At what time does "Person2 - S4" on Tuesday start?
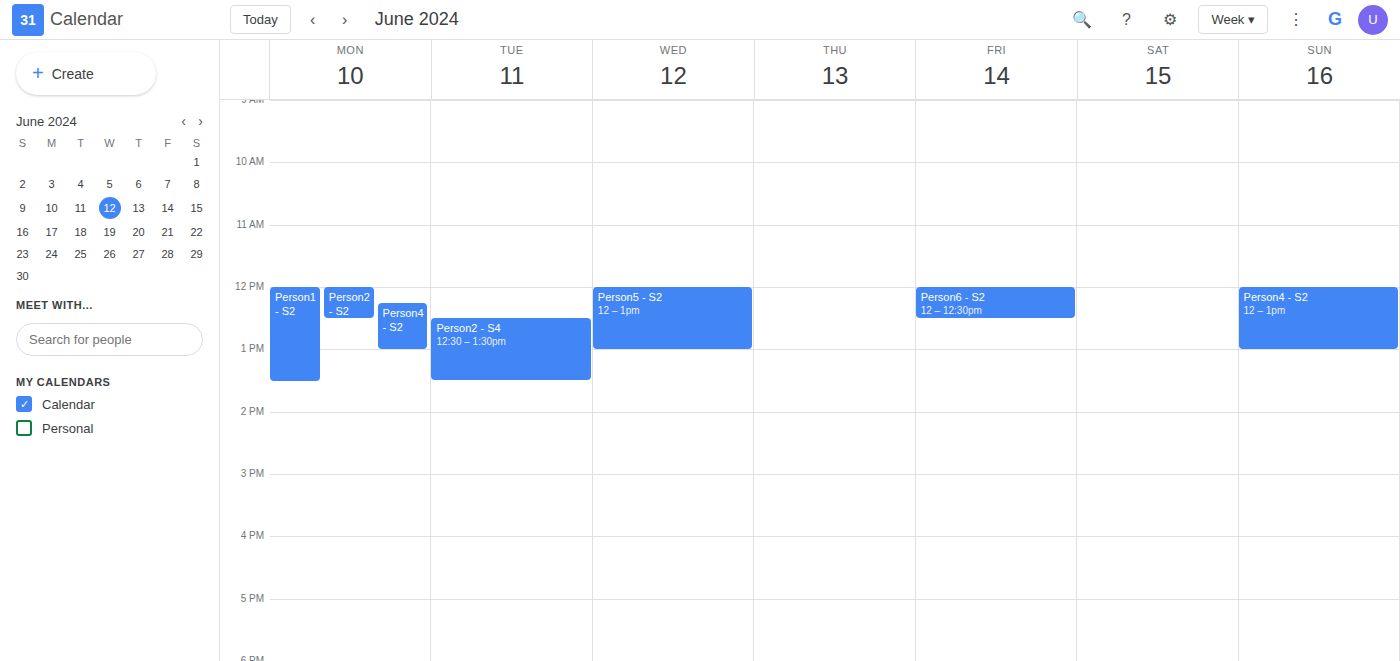
12:30 PM